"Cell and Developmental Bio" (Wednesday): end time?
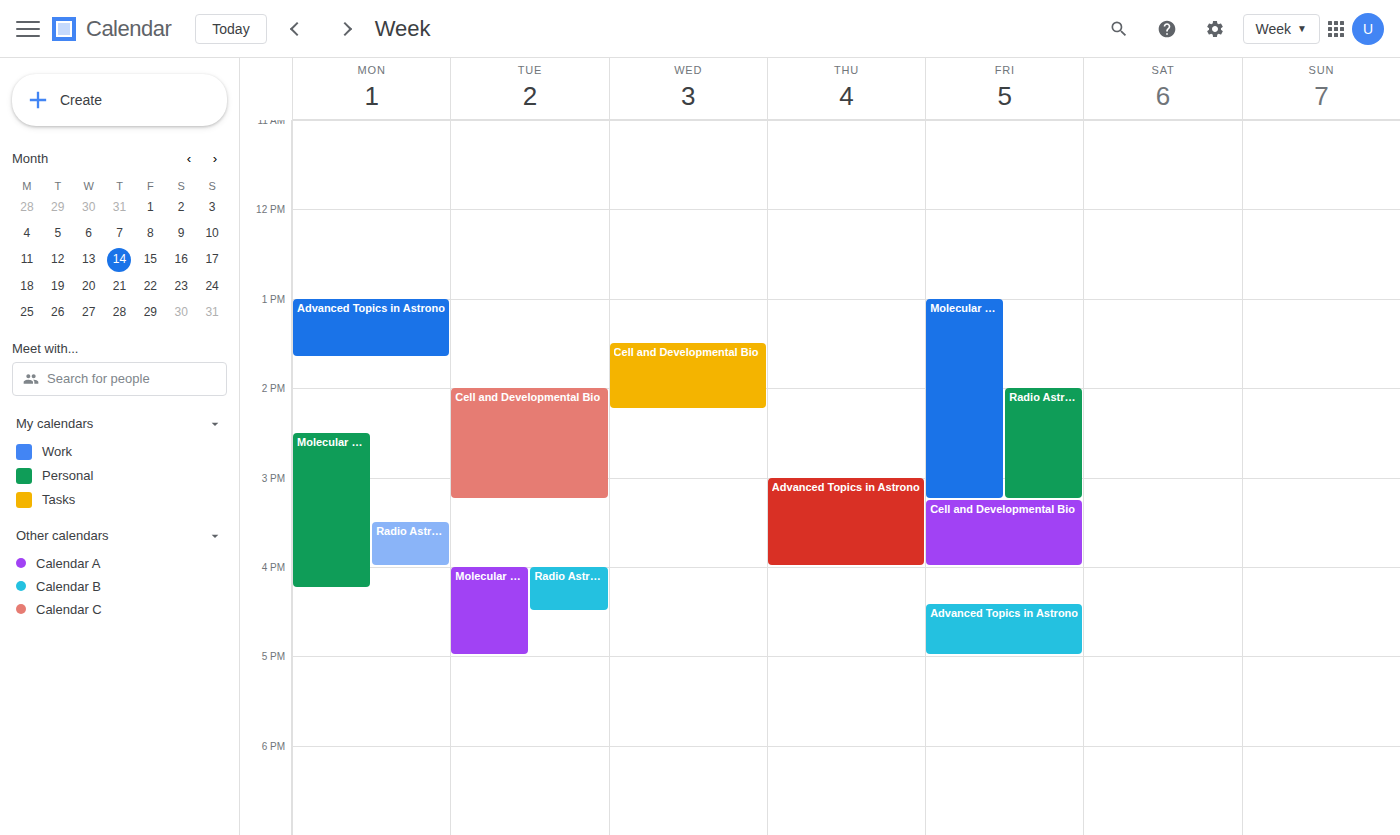
2:15 PM